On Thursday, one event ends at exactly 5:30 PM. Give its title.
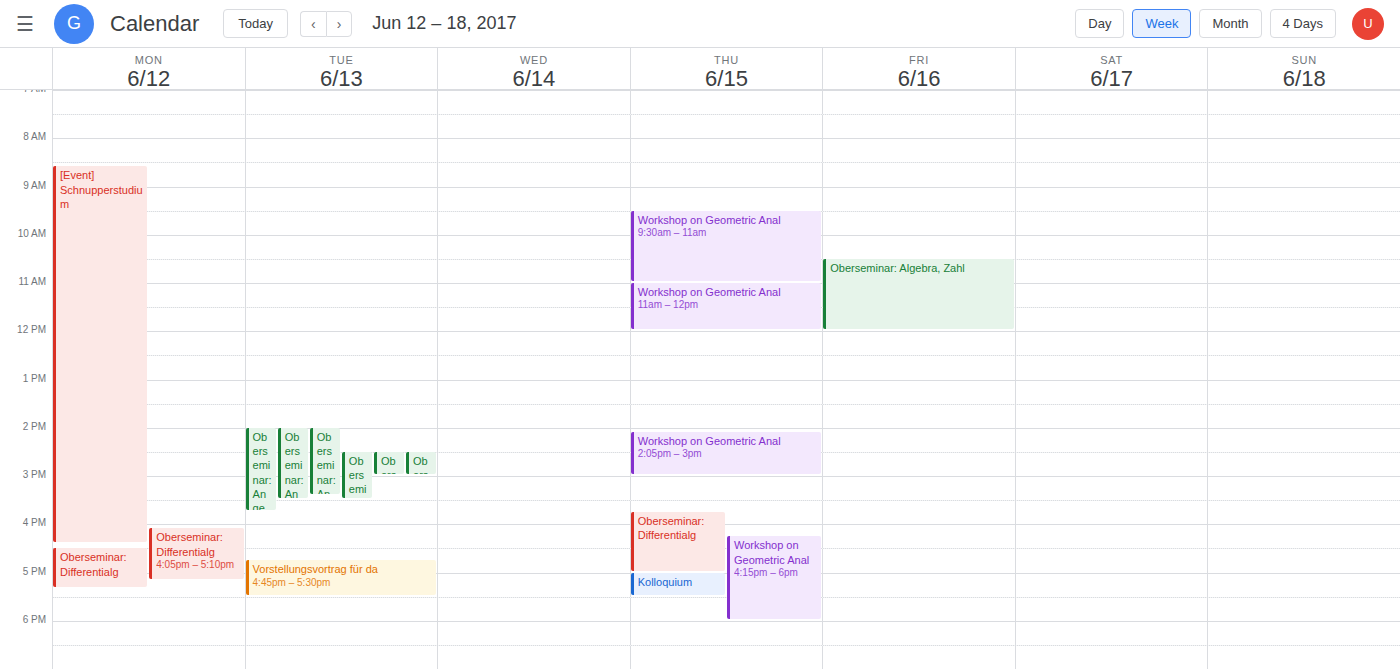
"Kolloquium"